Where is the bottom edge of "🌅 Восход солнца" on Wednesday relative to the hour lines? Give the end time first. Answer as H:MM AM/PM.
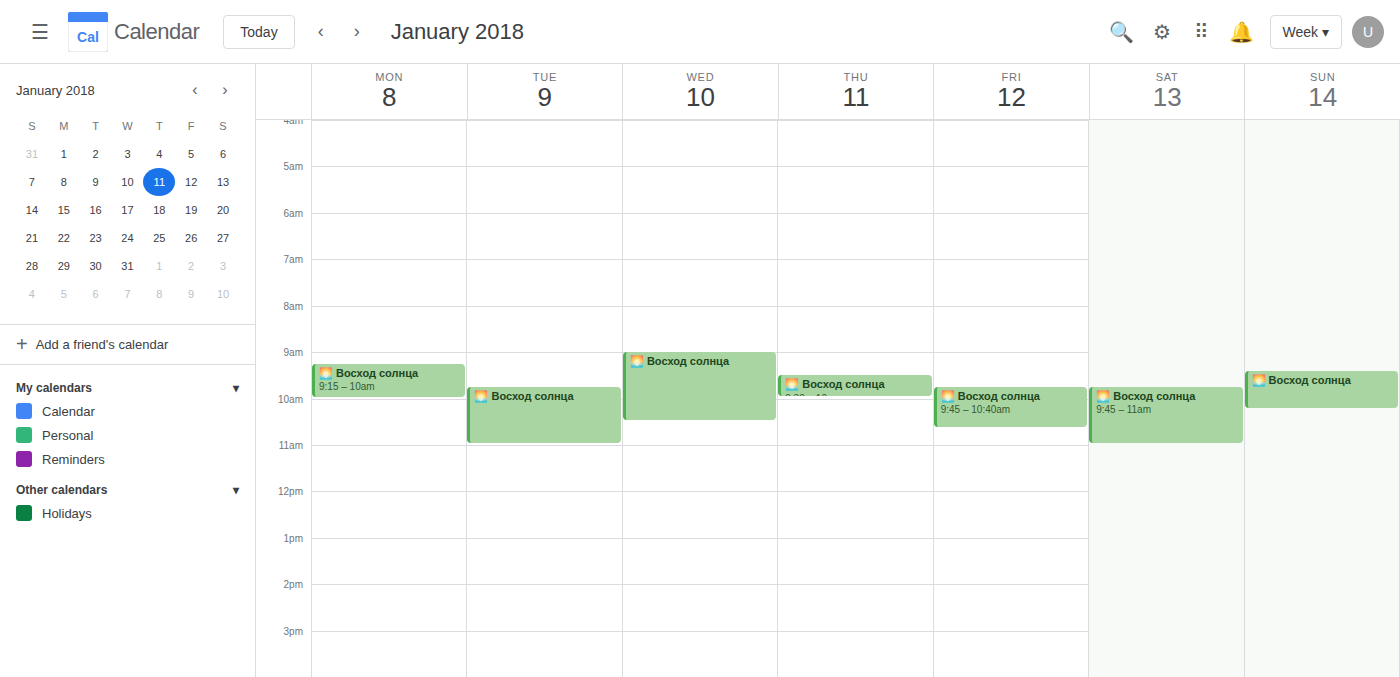
10:30 AM -- halfway between the 10 AM and 11 AM lines.